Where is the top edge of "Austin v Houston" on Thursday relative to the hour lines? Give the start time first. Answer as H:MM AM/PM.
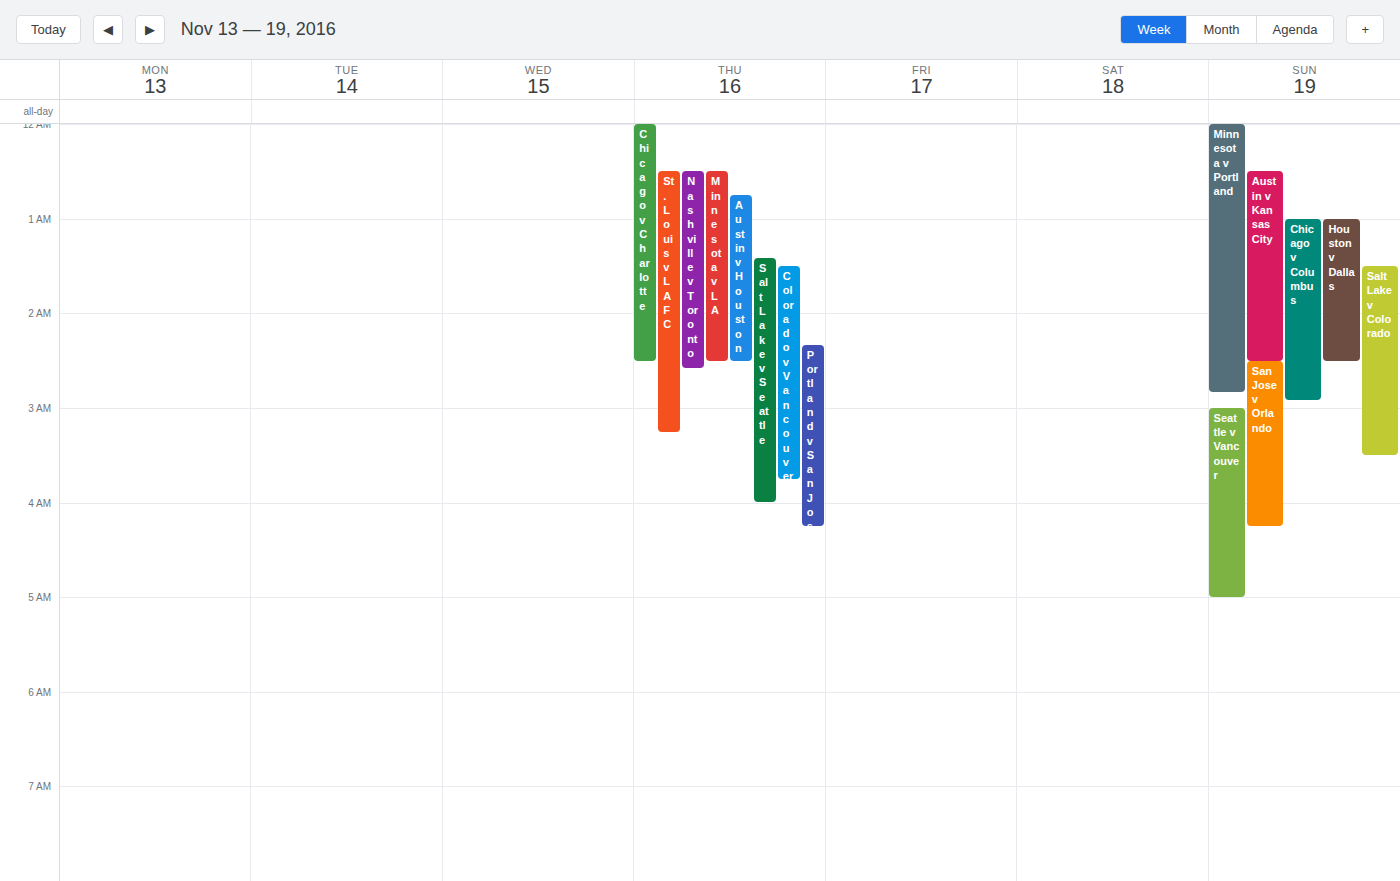
12:45 AM -- neither: three quarters of the way from the 12 AM line to the 1 AM line.